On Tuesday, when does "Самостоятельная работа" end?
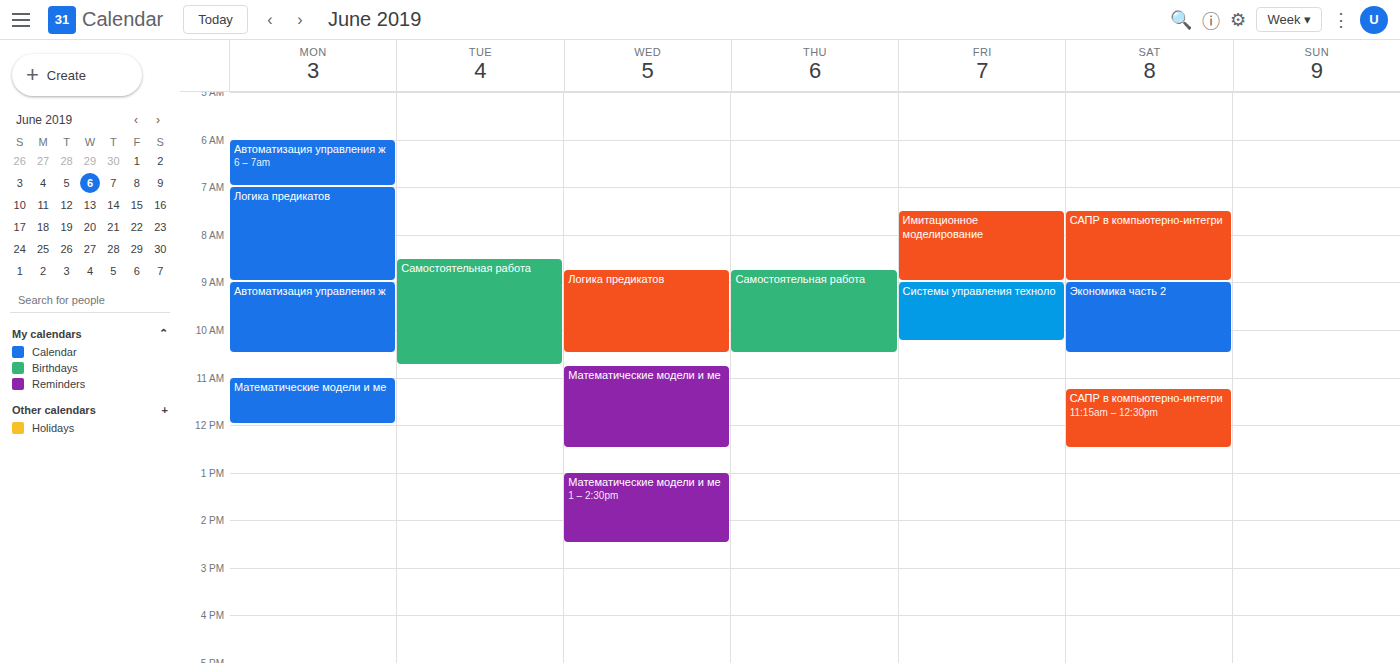
10:45 AM